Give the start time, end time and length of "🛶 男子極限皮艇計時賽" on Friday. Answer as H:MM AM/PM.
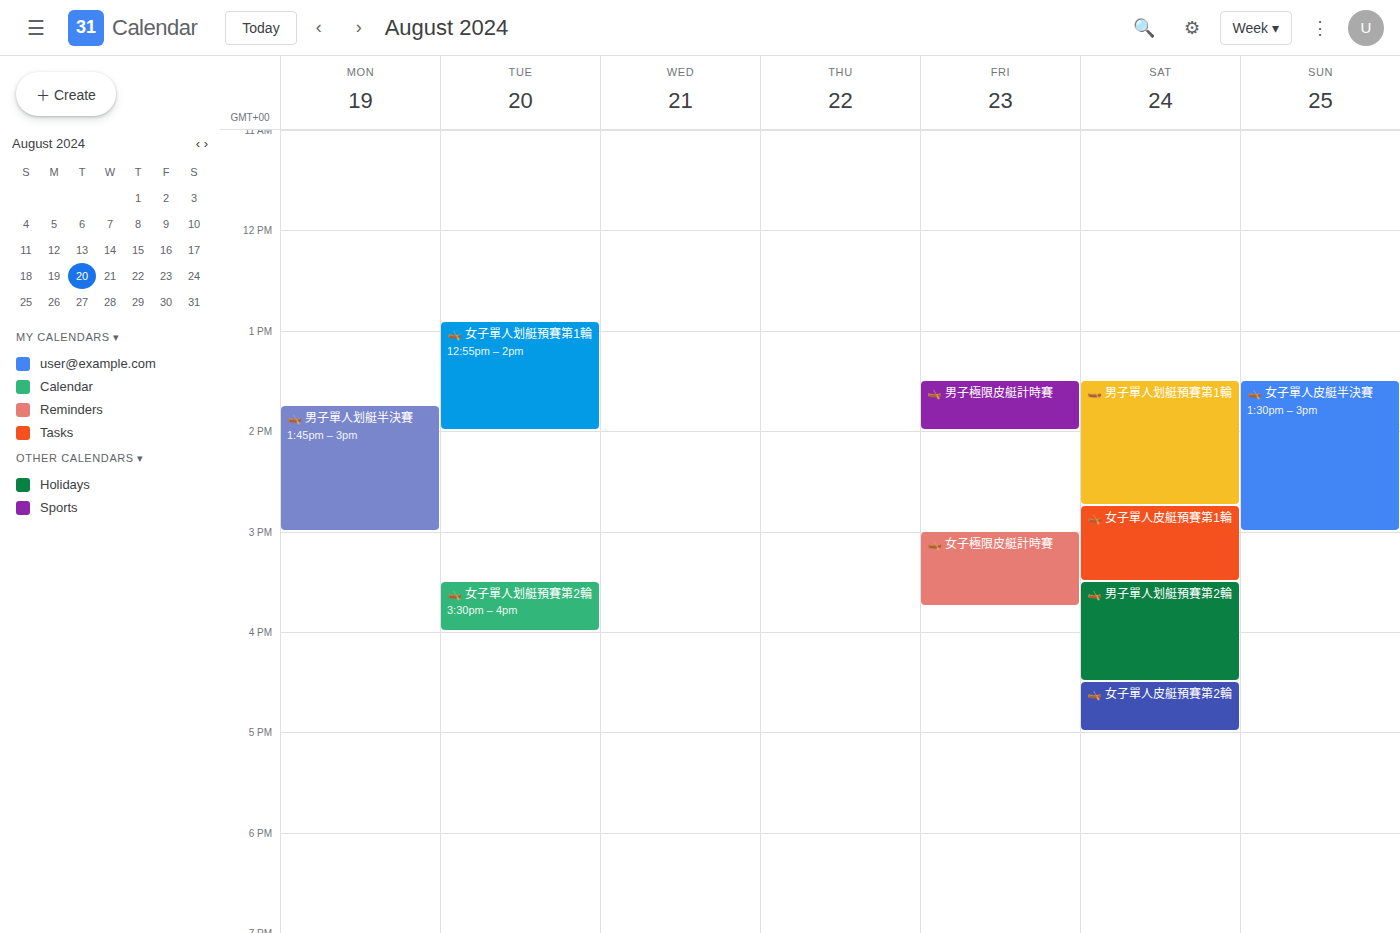
1:30 PM to 2:00 PM, 30 minutes